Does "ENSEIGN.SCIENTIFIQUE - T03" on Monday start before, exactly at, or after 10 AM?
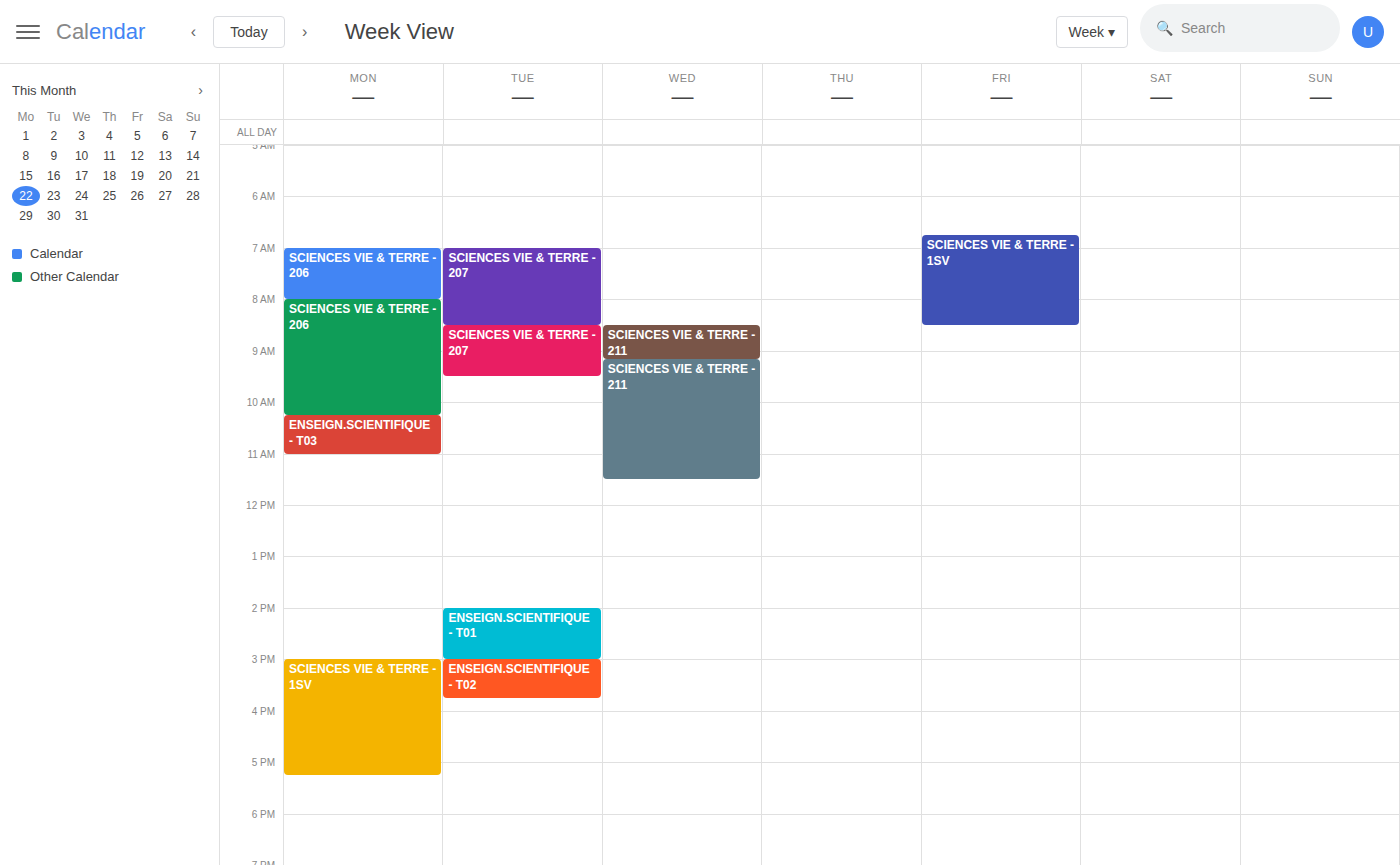
10:15 AM -- after 10 AM, 15 minutes below the 10 AM line.